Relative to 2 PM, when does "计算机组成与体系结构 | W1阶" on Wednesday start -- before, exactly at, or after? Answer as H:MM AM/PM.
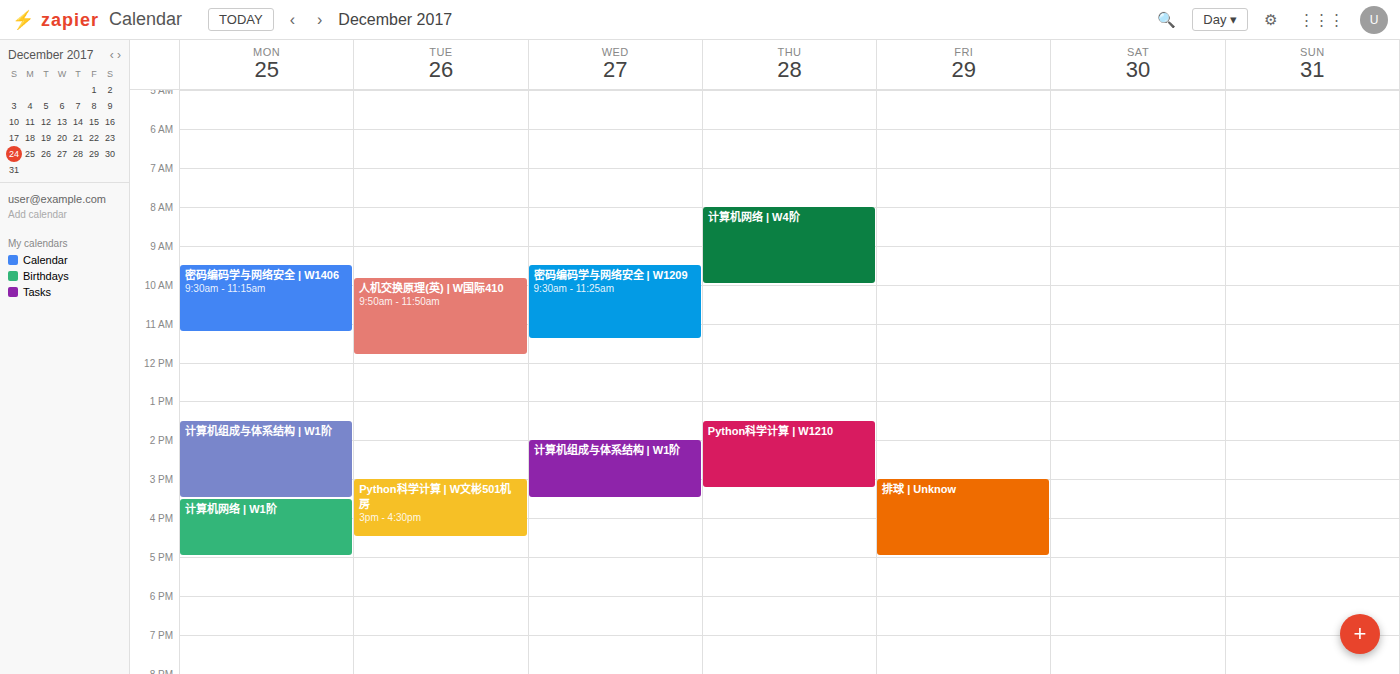
2:00 PM -- exactly at 2 PM, on the 2 PM line.